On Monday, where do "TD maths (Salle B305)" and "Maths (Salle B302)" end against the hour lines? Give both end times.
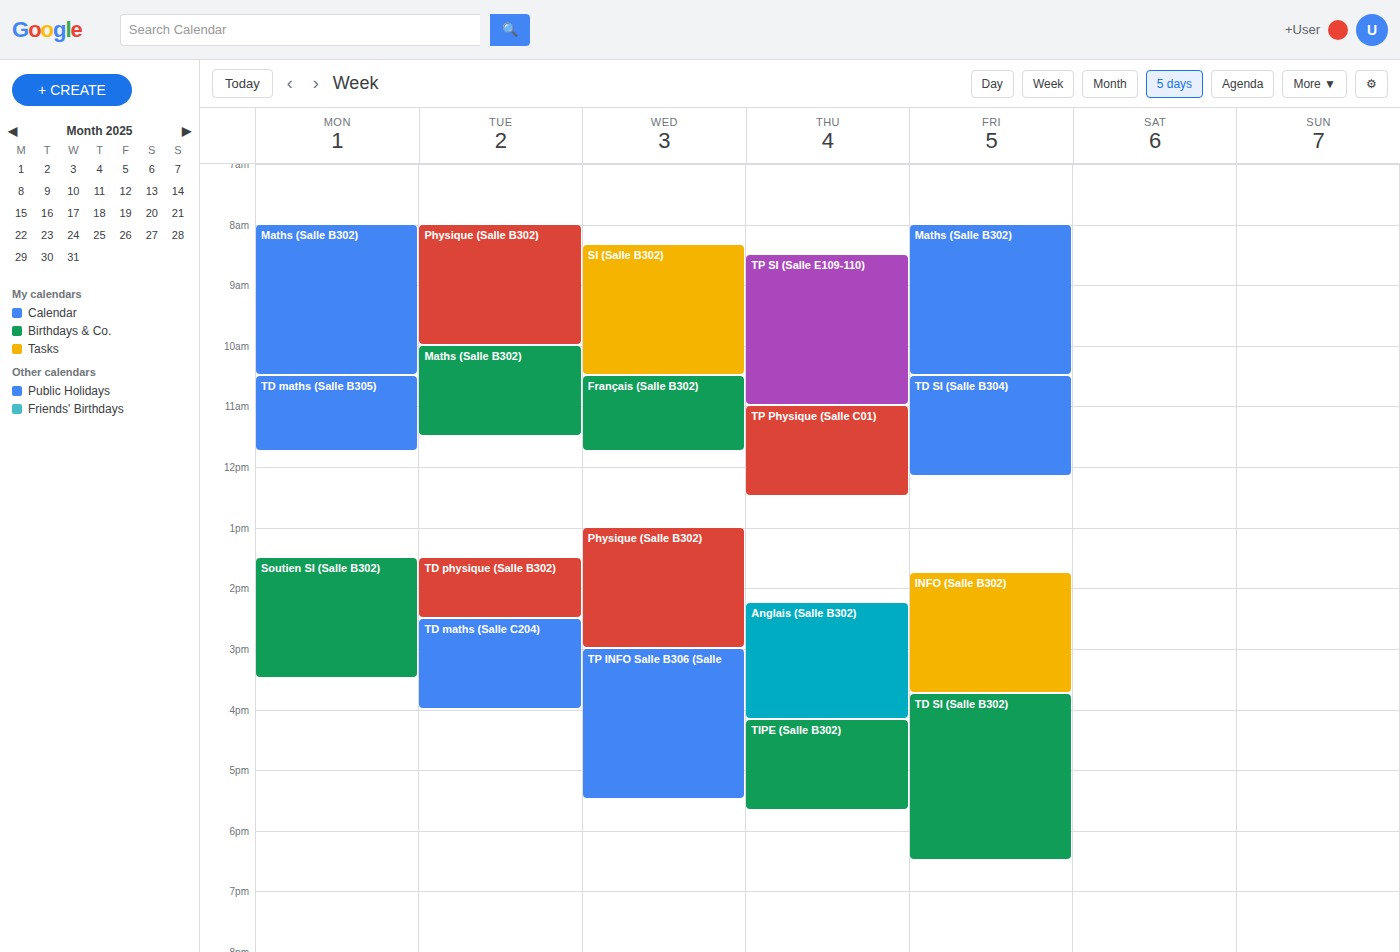
"TD maths (Salle B305)": 11:45 AM, neither: three quarters of the way from the 11 AM line to the 12 PM line. "Maths (Salle B302)": 10:30 AM, halfway between the 10 AM and 11 AM lines.